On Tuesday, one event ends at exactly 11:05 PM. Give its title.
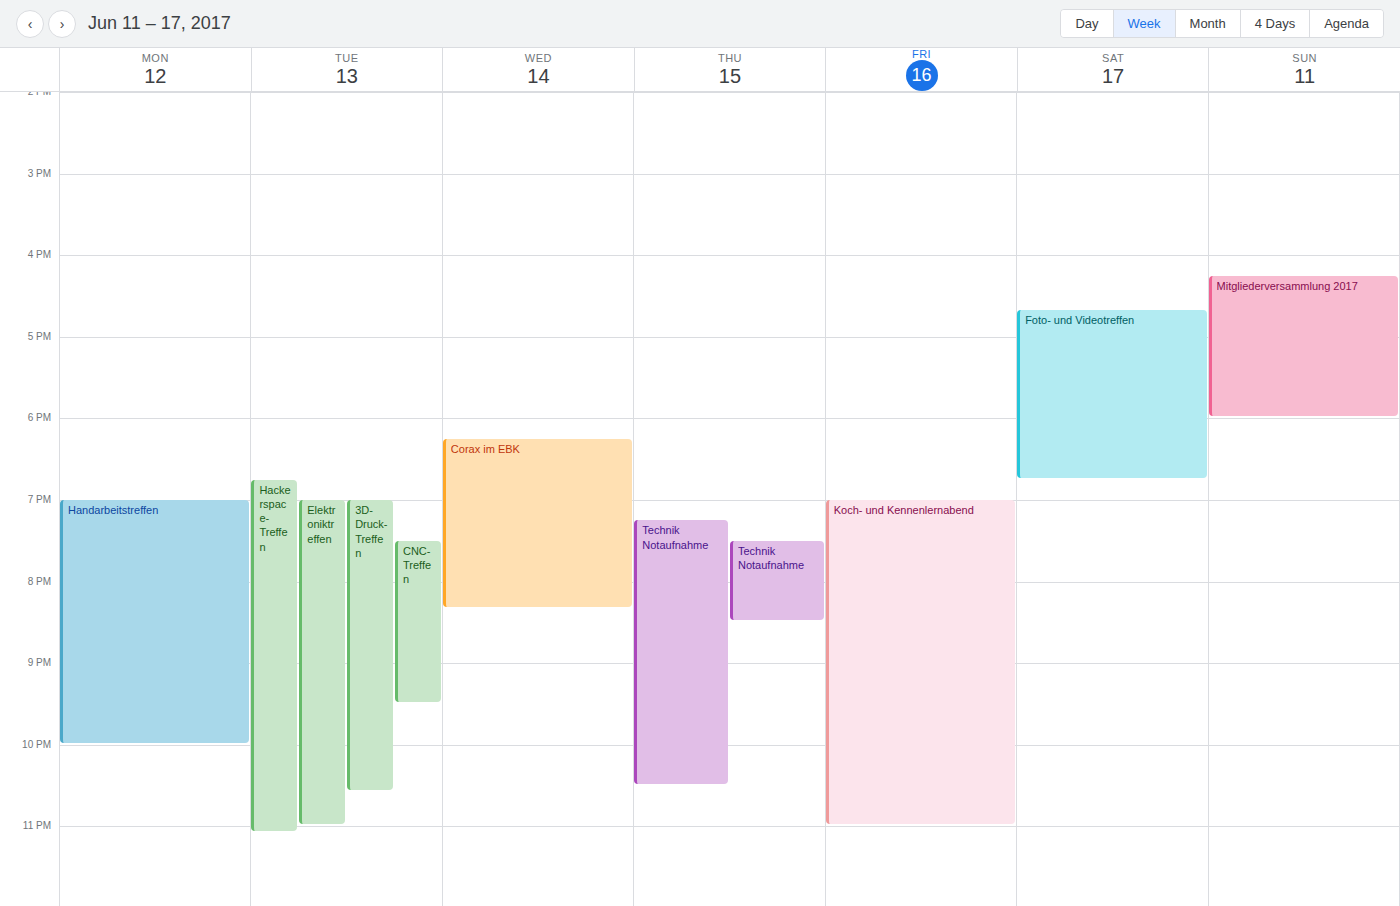
"Hackerspace-Treffen"